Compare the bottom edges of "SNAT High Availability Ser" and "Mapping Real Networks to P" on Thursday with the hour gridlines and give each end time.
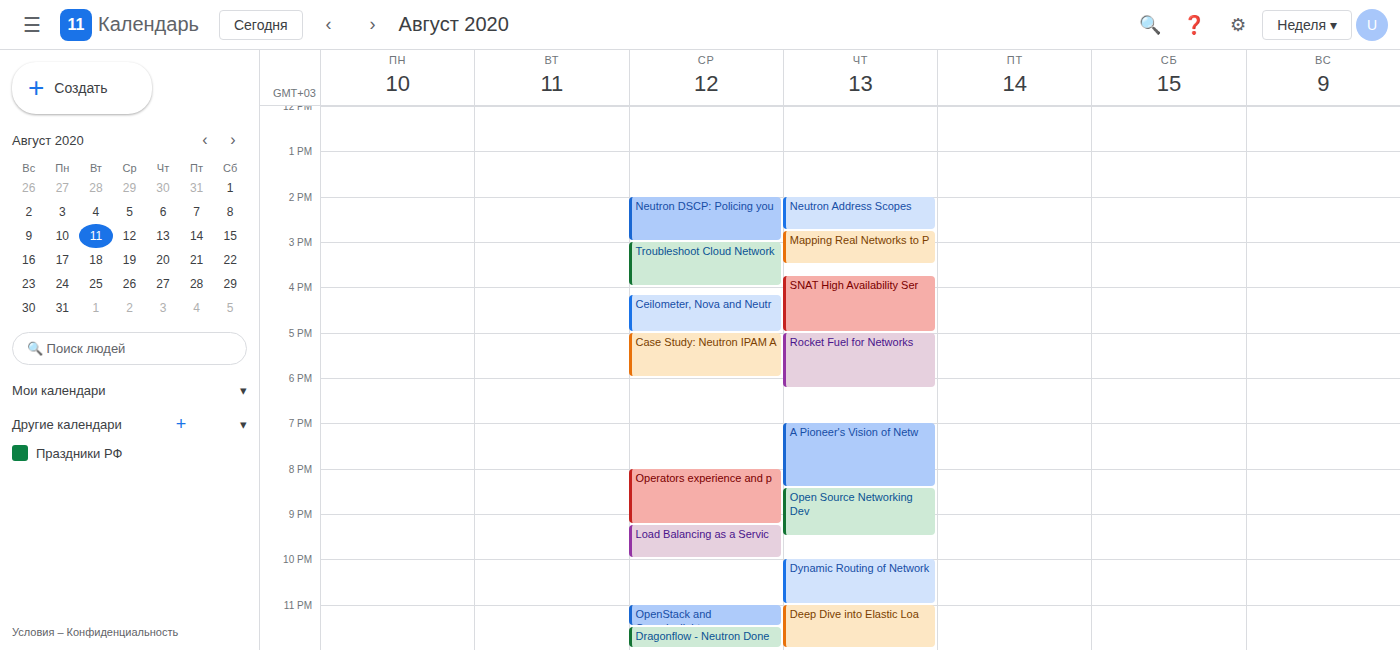
"SNAT High Availability Ser": 5:00 PM, exactly on the 5 PM line. "Mapping Real Networks to P": 3:30 PM, halfway between the 3 PM and 4 PM lines.